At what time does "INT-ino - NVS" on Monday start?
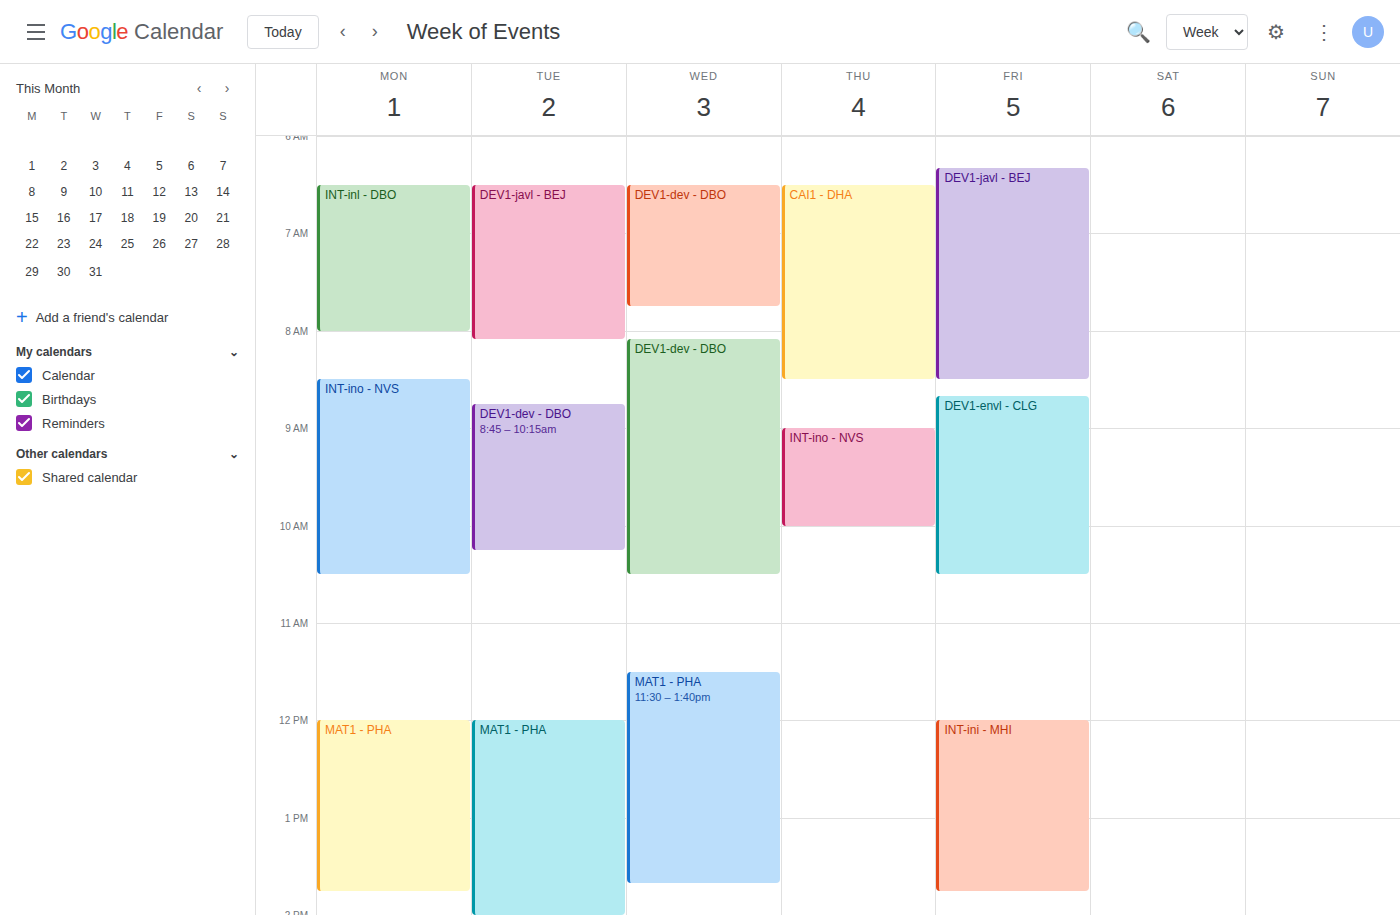
08:30